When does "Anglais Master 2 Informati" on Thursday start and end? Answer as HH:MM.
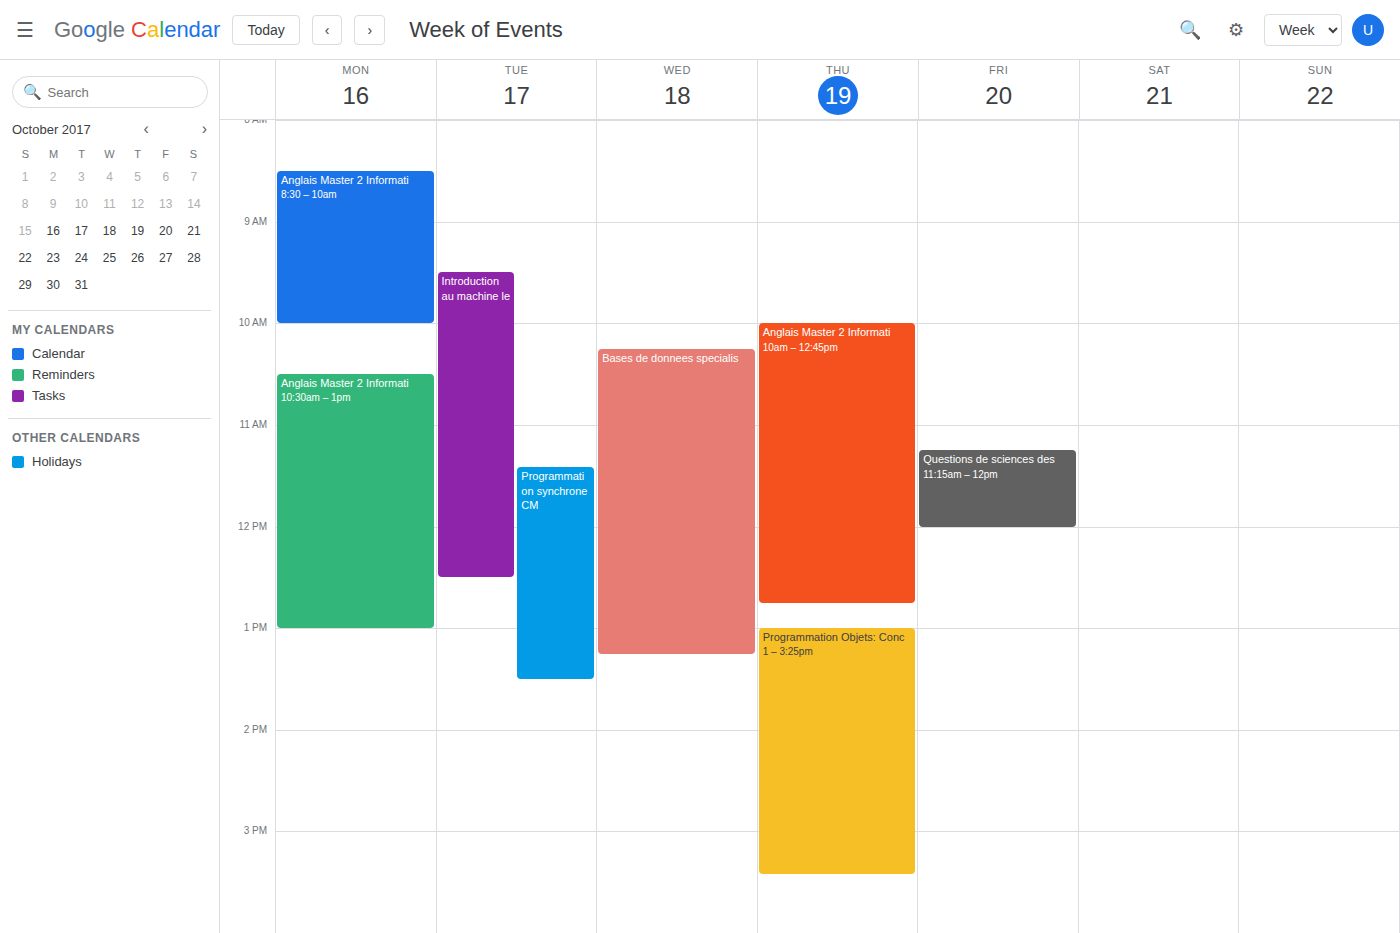
10:00 to 12:45